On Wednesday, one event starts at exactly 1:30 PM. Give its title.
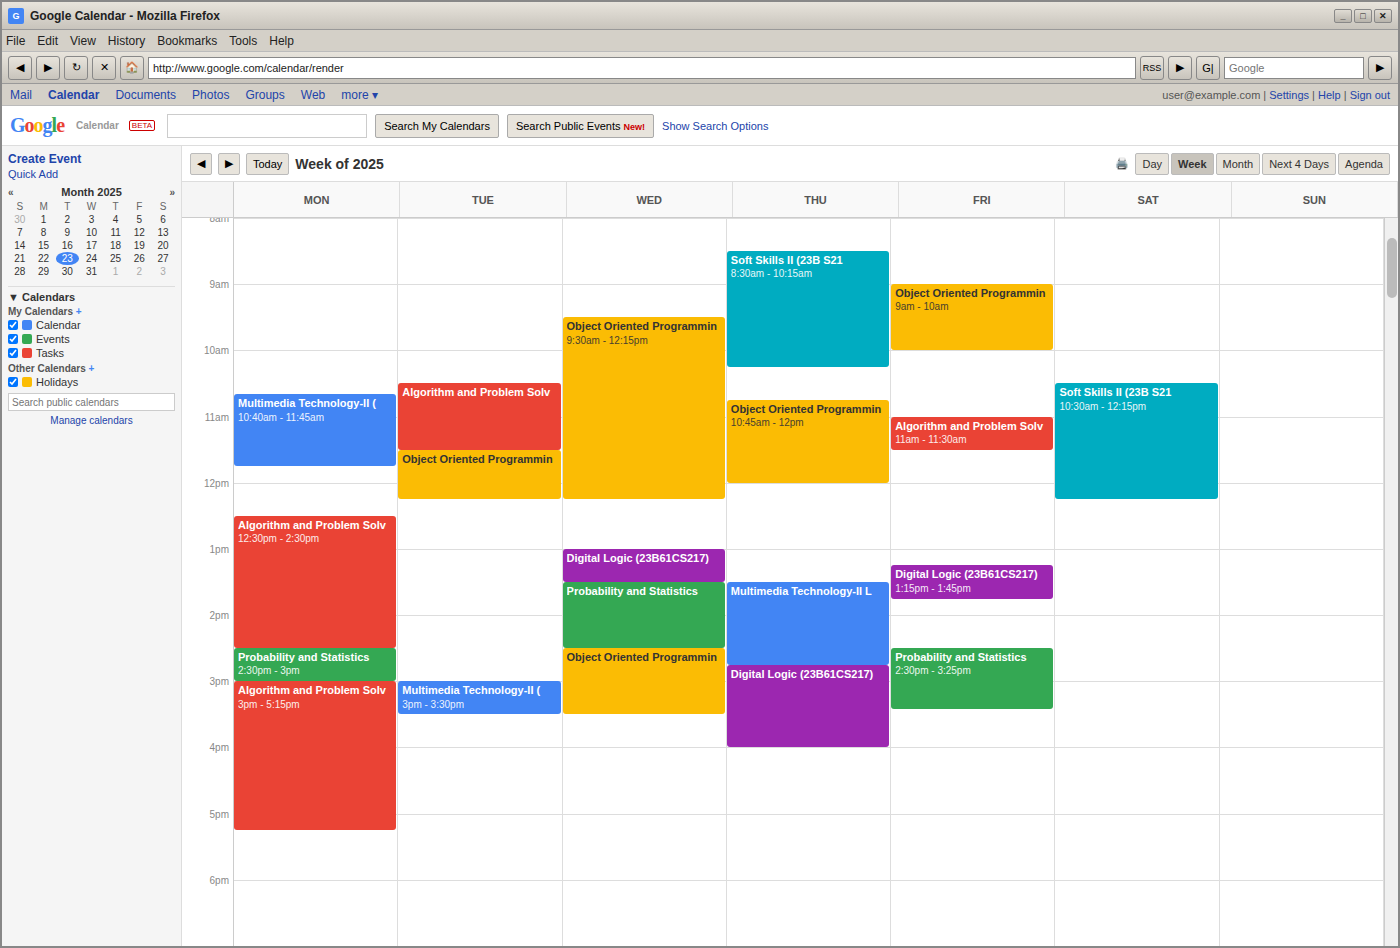
"Probability and Statistics"